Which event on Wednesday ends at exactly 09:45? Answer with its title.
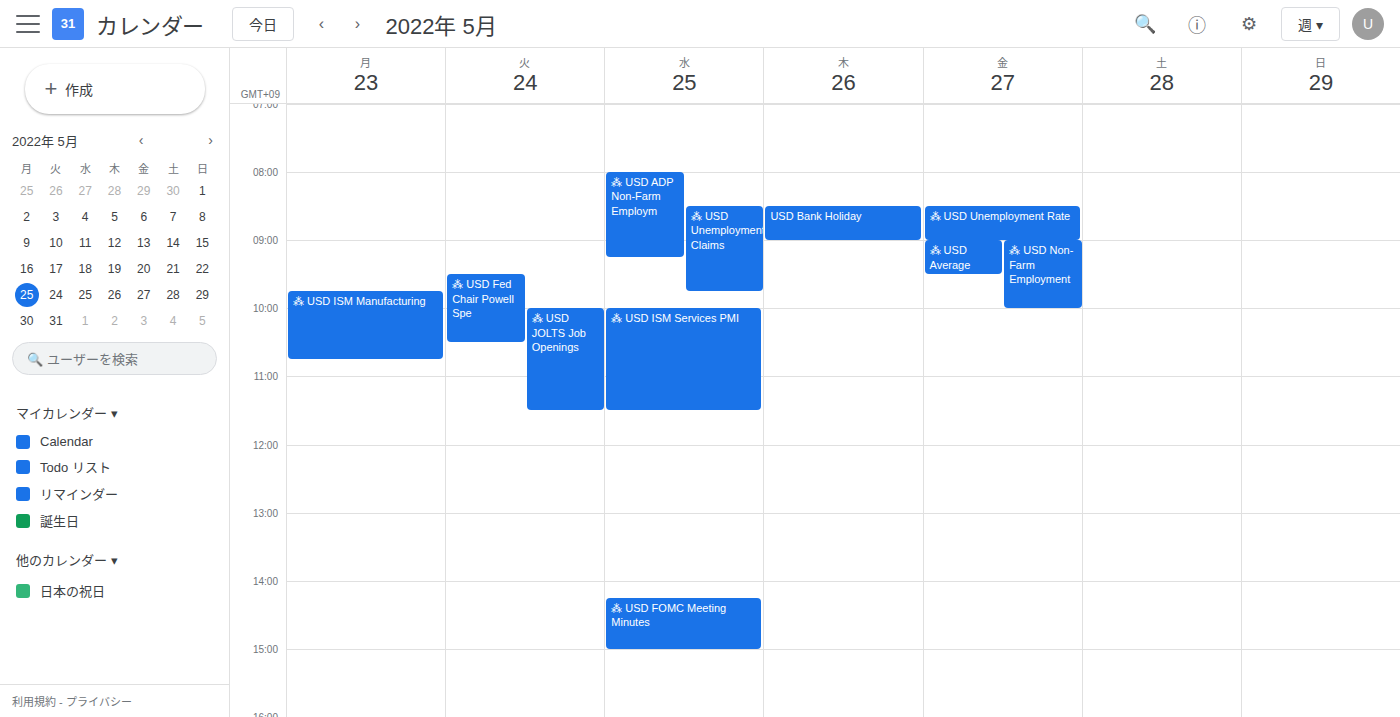
"⁂ USD Unemployment Claims"